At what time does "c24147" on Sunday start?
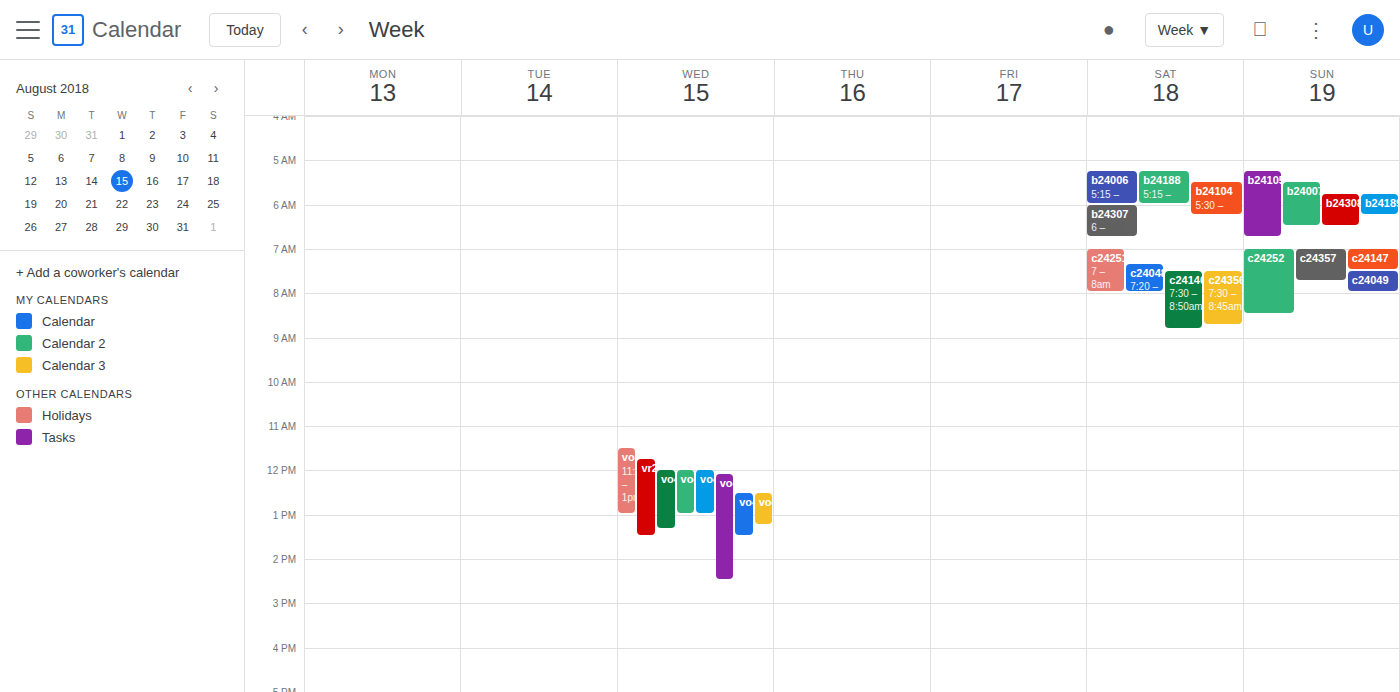
7:00 AM